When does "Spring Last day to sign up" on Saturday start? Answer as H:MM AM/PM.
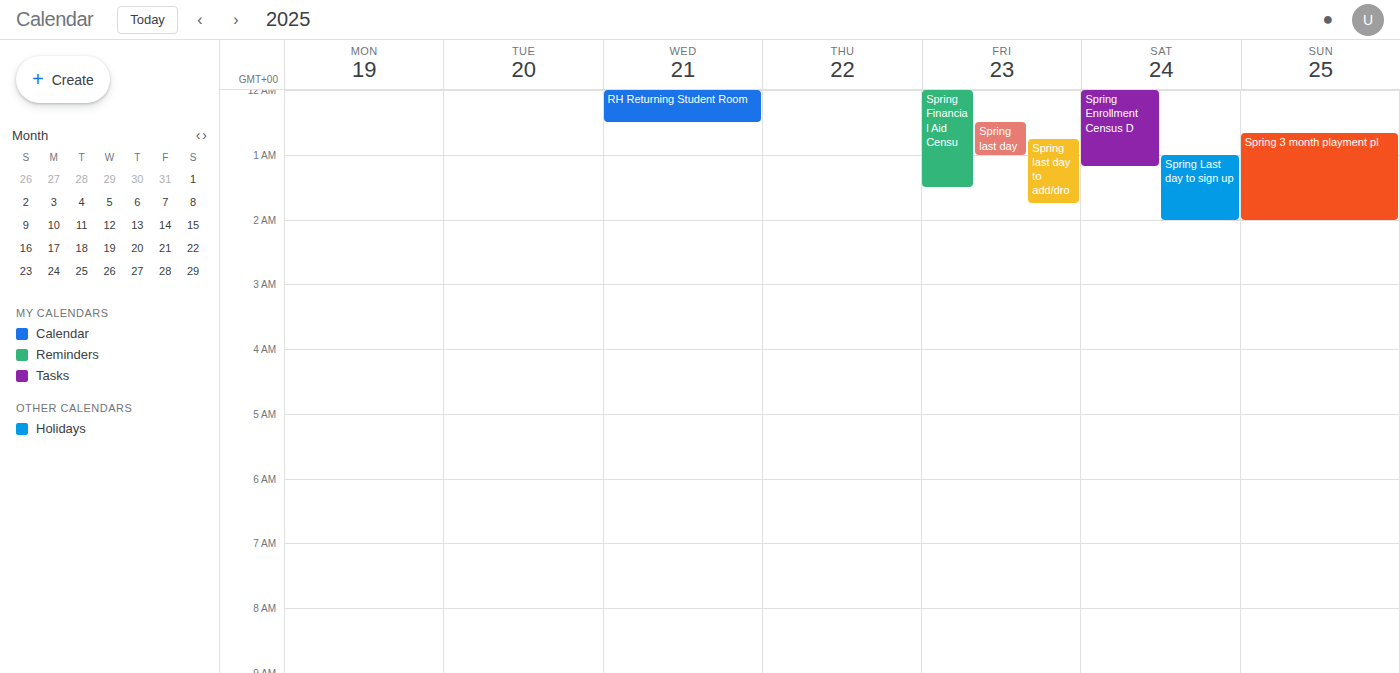
1:00 AM